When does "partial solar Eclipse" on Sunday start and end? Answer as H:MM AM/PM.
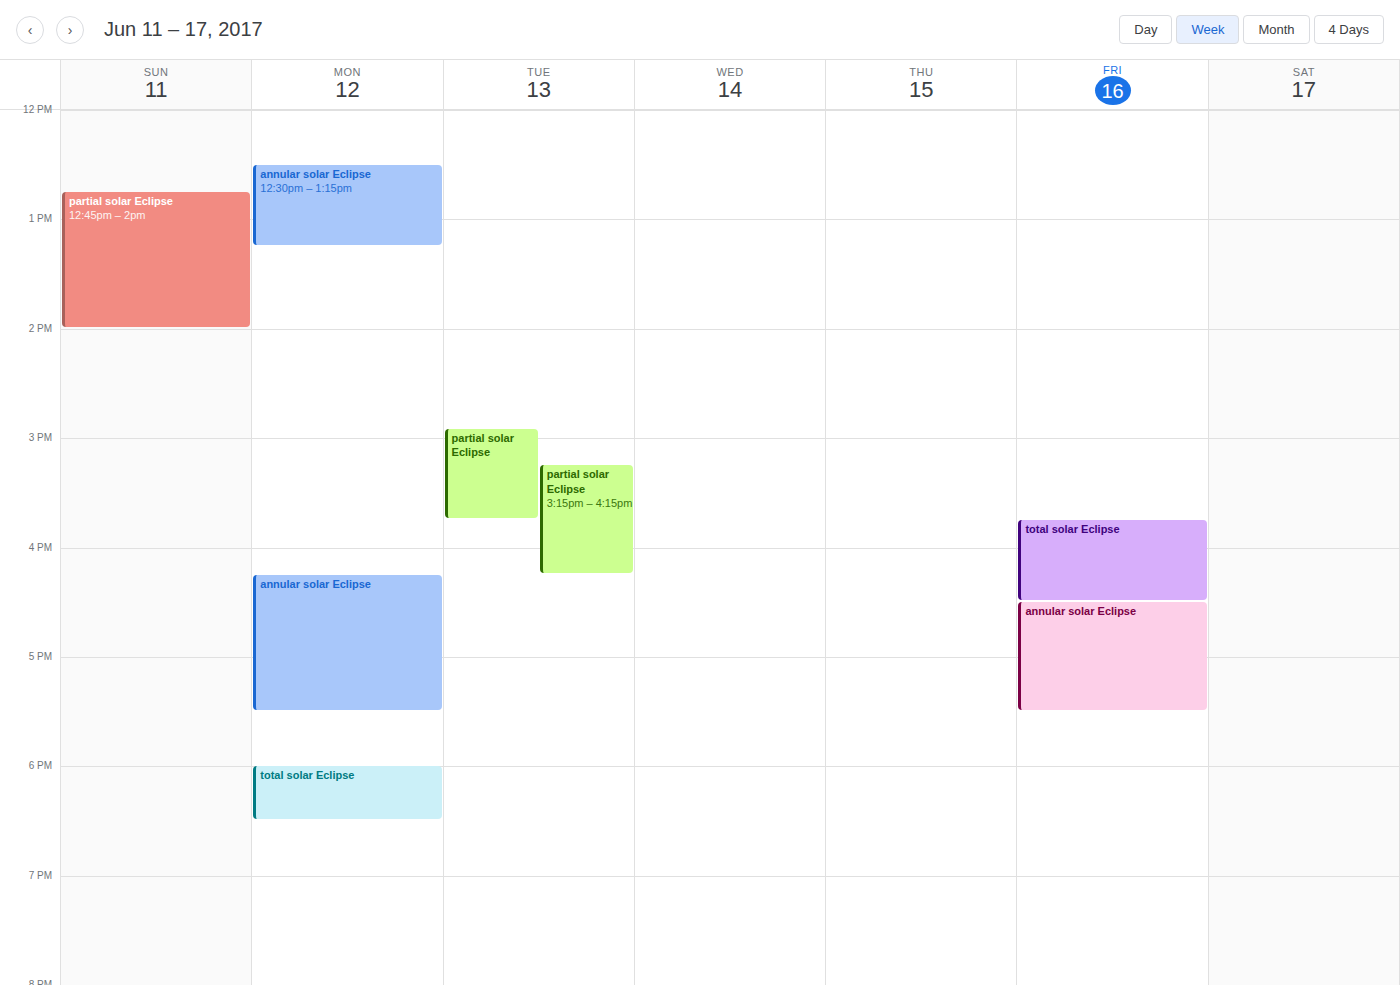
12:45 PM to 2:00 PM